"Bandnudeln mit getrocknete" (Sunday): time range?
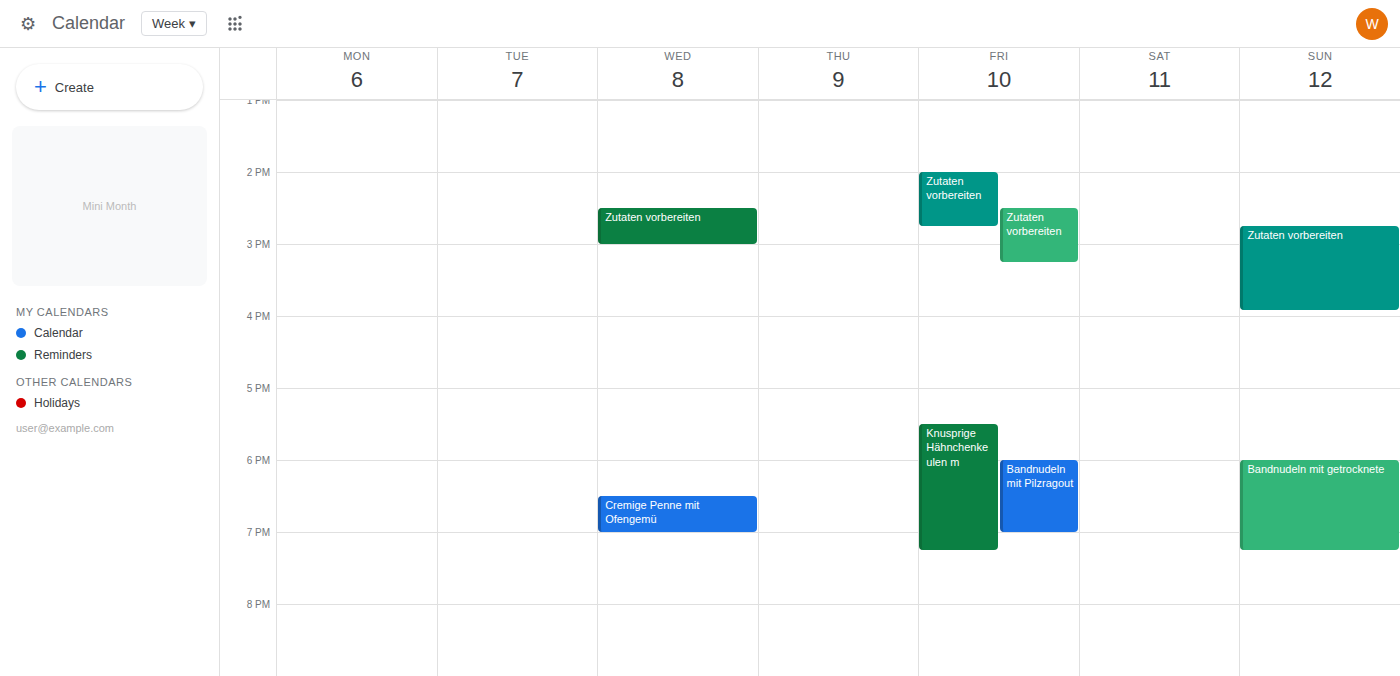
6:00 PM to 7:15 PM